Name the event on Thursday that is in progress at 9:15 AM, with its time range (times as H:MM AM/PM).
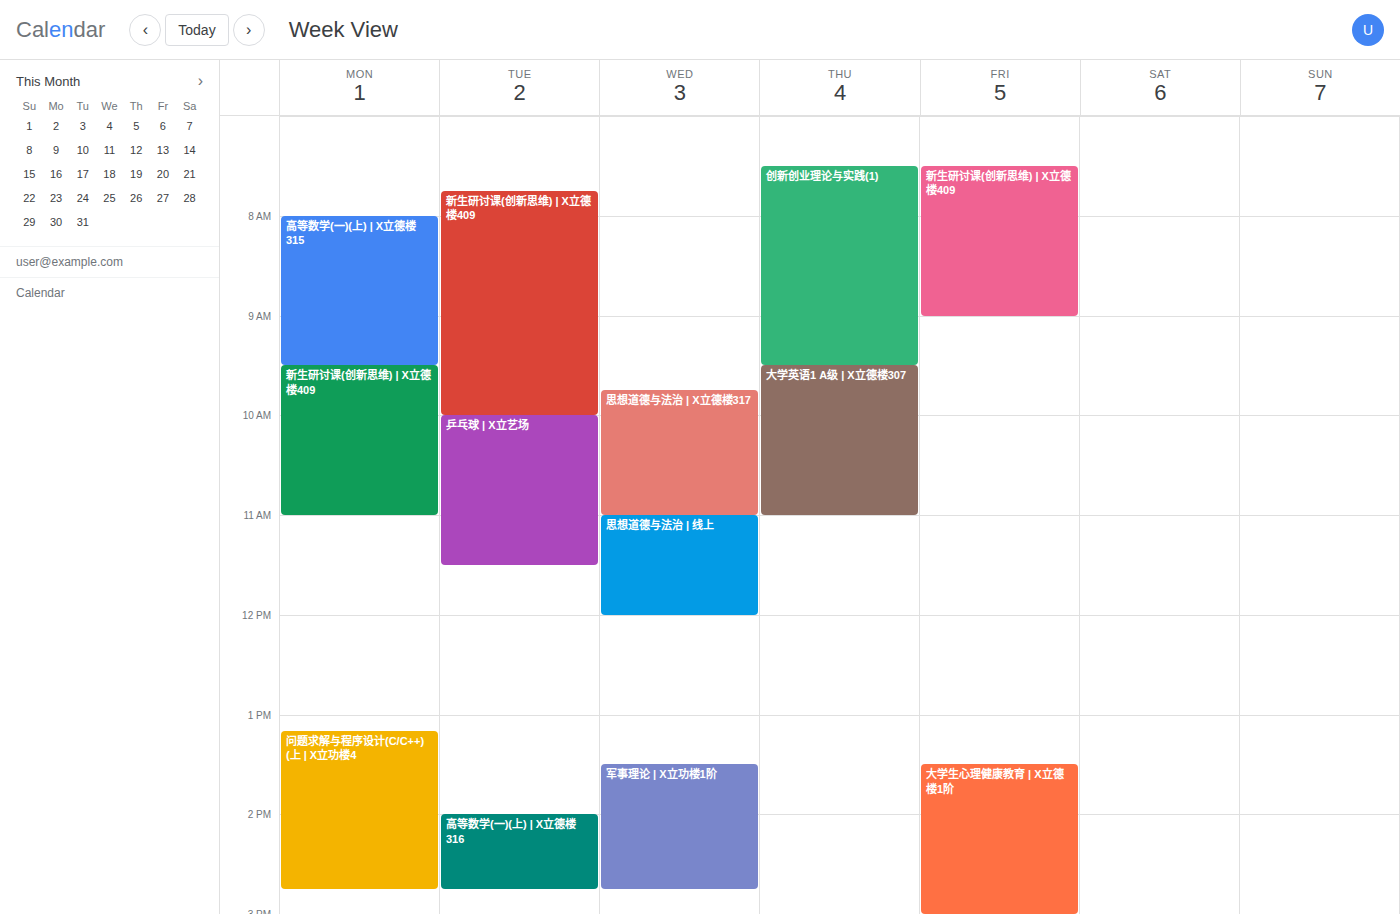
"创新创业理论与实践(1)", 7:30 AM to 9:30 AM